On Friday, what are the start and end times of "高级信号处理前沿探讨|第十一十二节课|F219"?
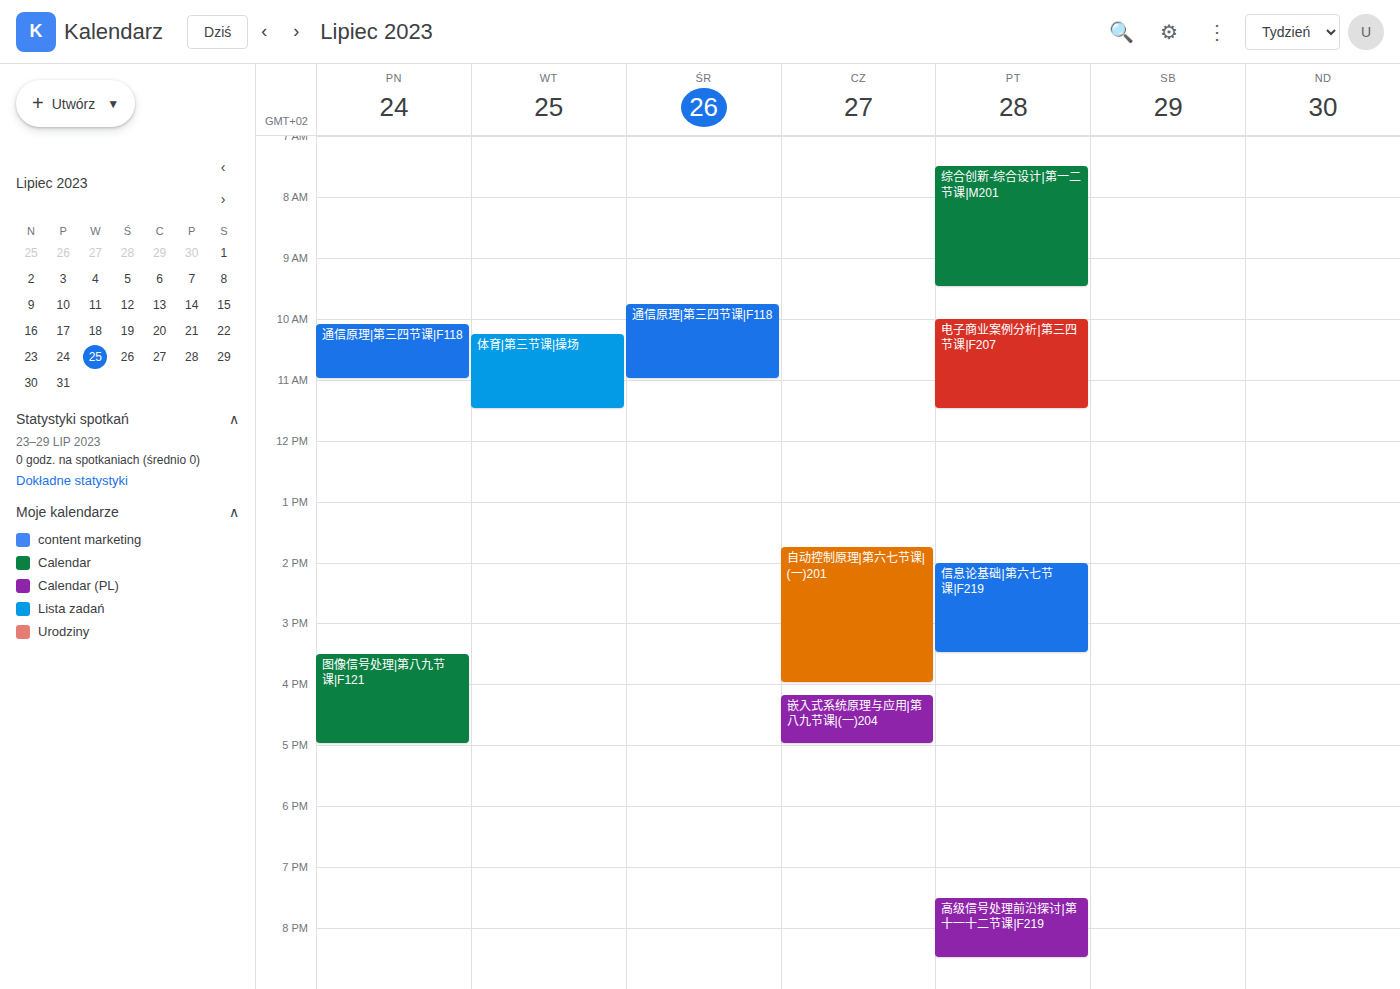
7:30 PM to 8:30 PM